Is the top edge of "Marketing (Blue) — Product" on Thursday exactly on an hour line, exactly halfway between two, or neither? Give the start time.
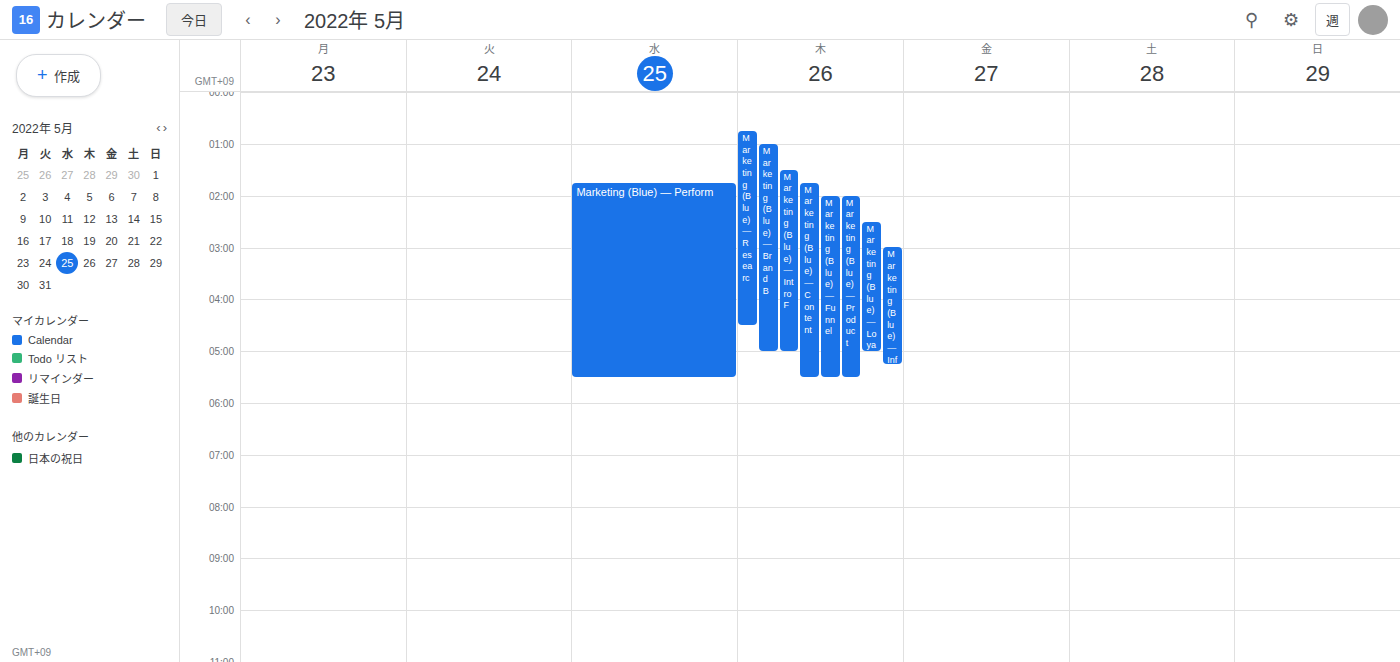
2:00 AM -- exactly on the 2 AM line.